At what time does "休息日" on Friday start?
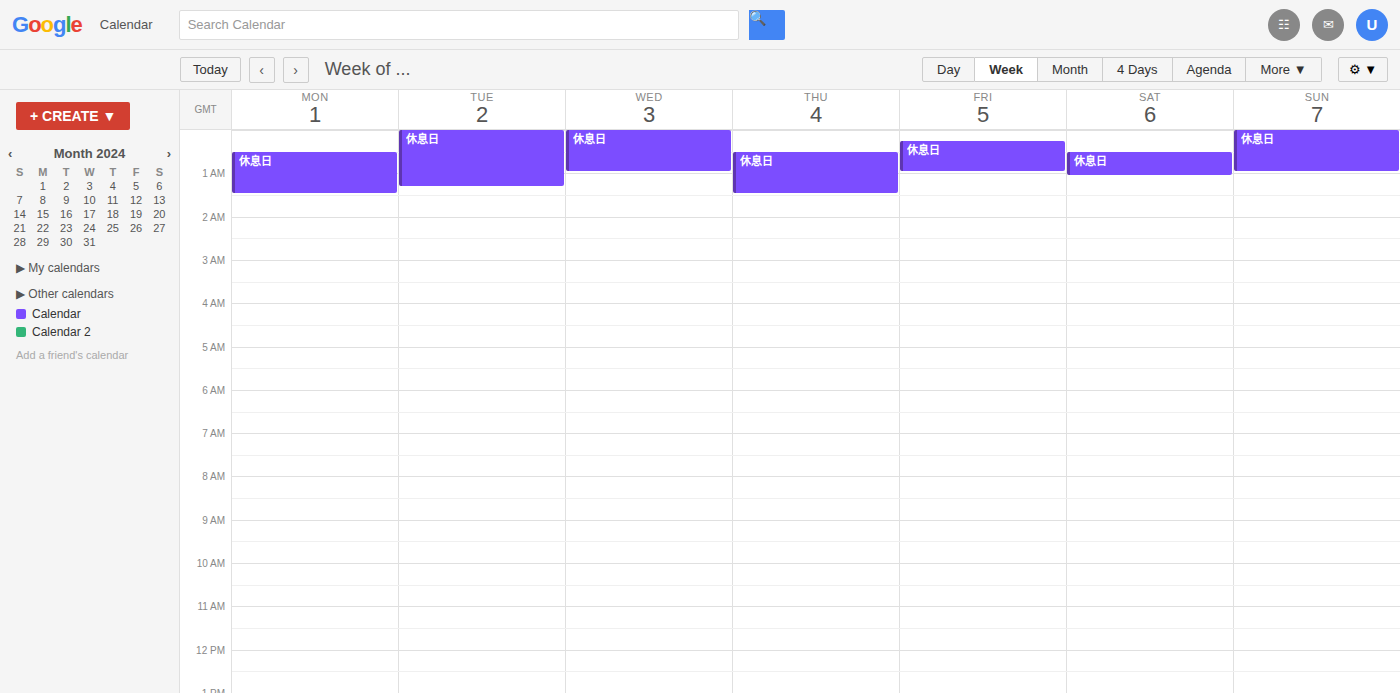
12:15 AM